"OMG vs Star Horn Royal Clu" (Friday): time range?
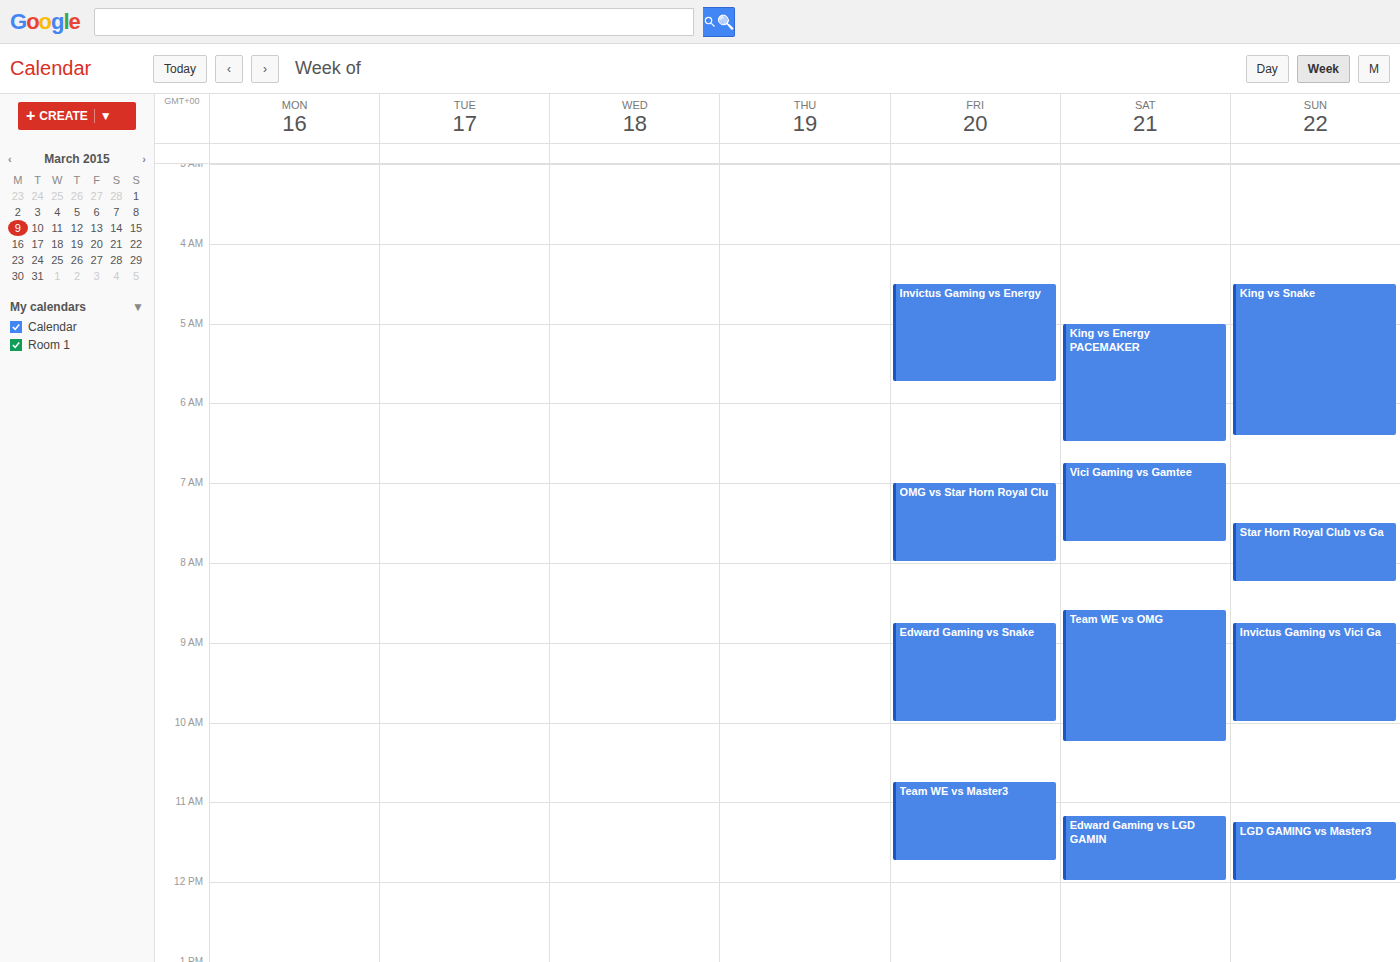
7:00 AM to 8:00 AM